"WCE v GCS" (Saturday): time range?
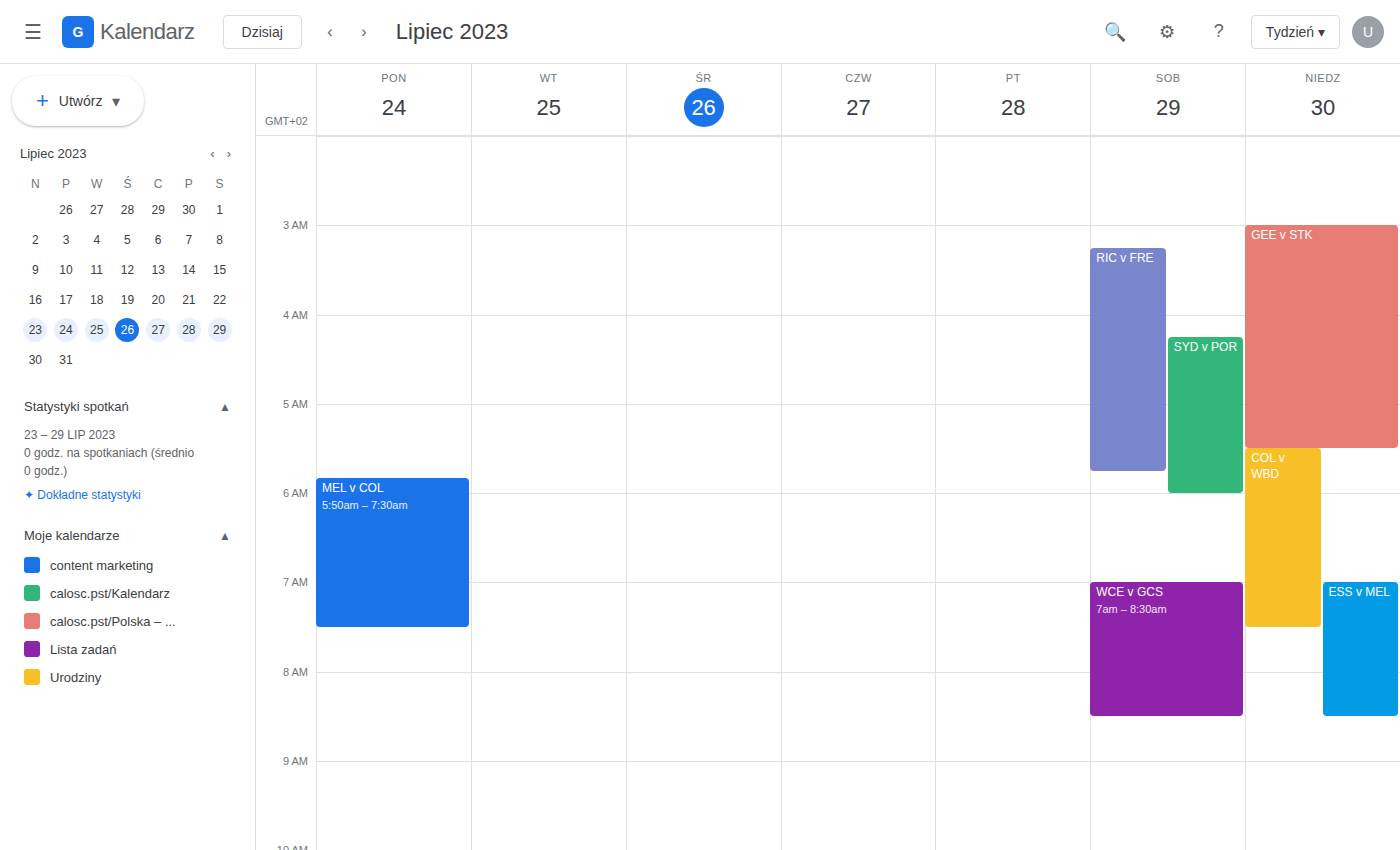
7:00 AM to 8:30 AM